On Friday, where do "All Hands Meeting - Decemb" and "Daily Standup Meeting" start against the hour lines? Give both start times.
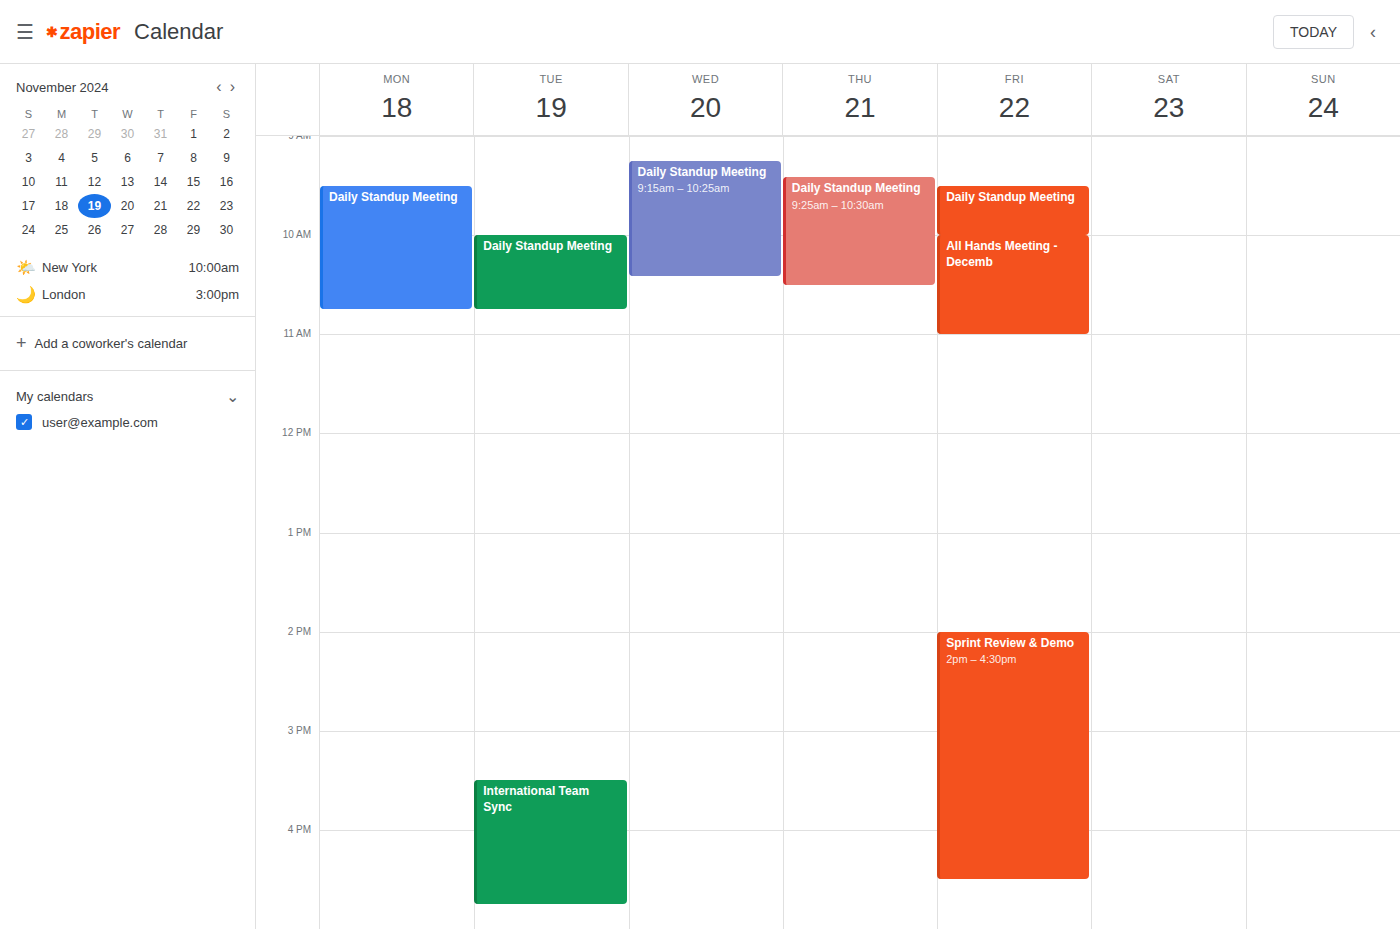
"All Hands Meeting - Decemb": 10:00, exactly on the 10:00 line. "Daily Standup Meeting": 09:30, halfway between the 09:00 and 10:00 lines.